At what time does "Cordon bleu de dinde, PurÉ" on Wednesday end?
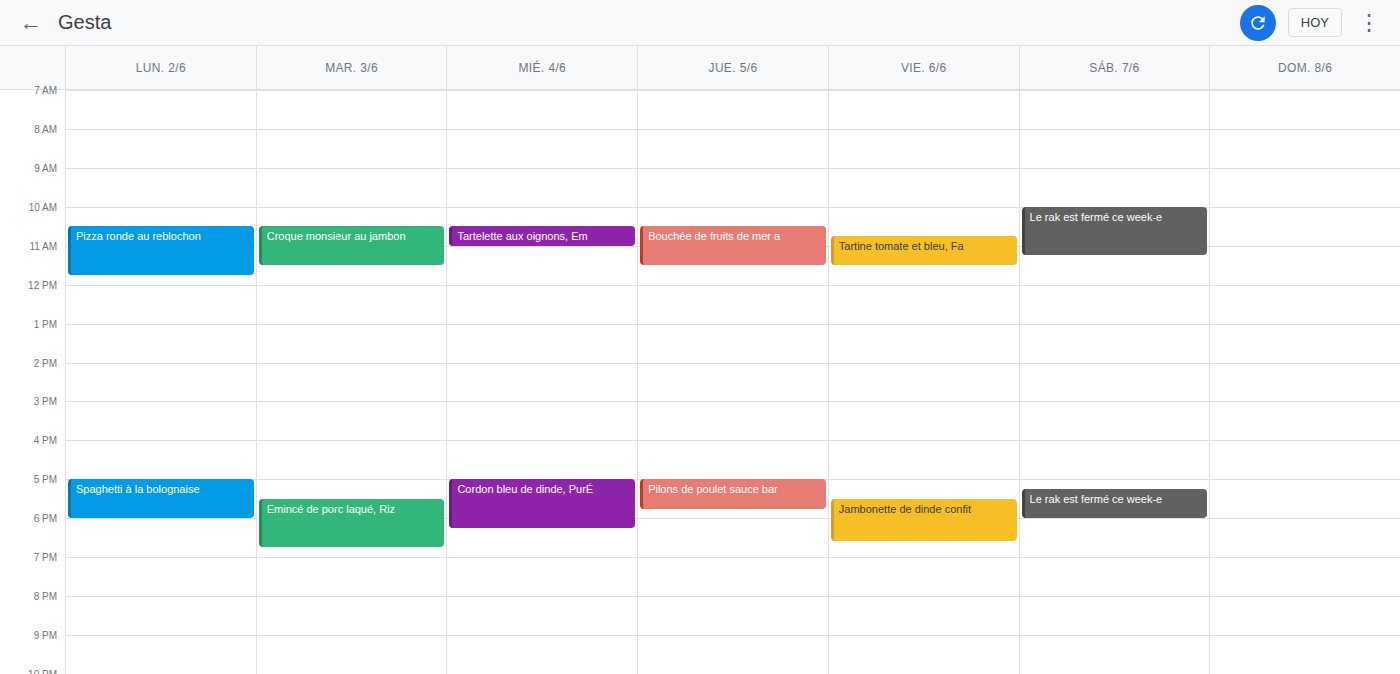
6:15 PM